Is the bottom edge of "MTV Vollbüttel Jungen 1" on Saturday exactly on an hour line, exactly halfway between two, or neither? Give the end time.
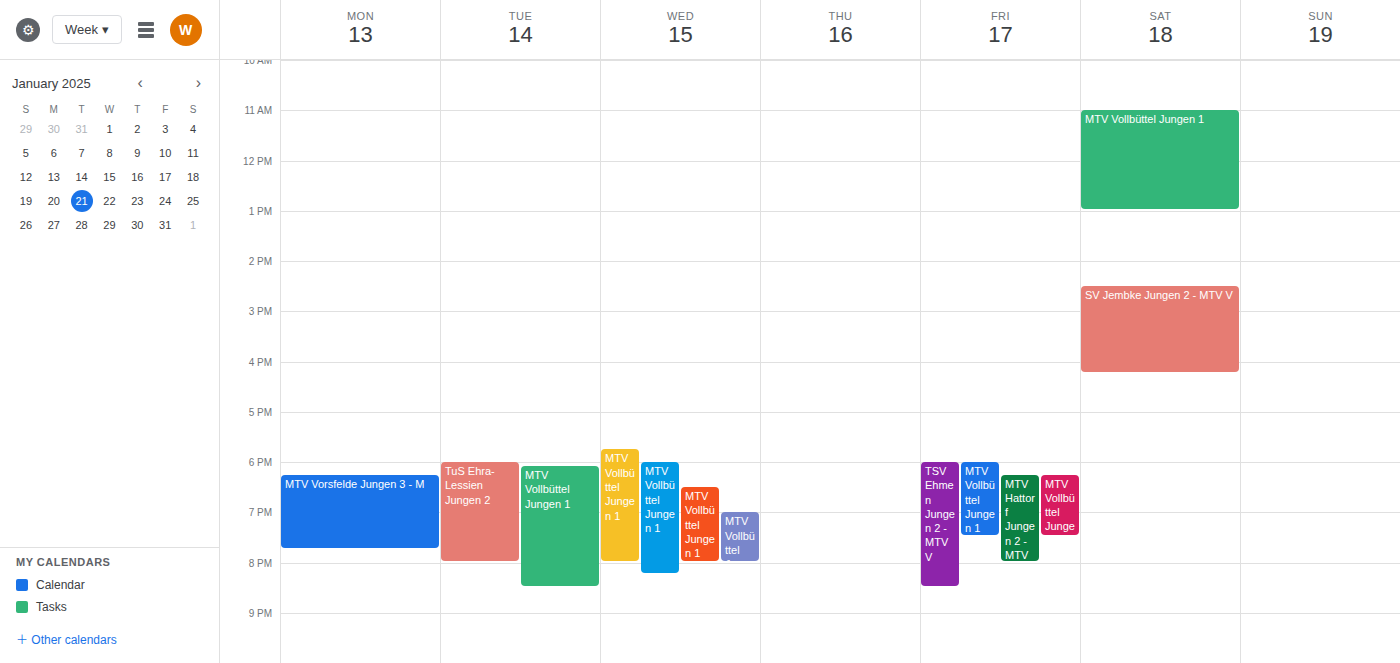
1:00 PM -- exactly on the 1 PM line.